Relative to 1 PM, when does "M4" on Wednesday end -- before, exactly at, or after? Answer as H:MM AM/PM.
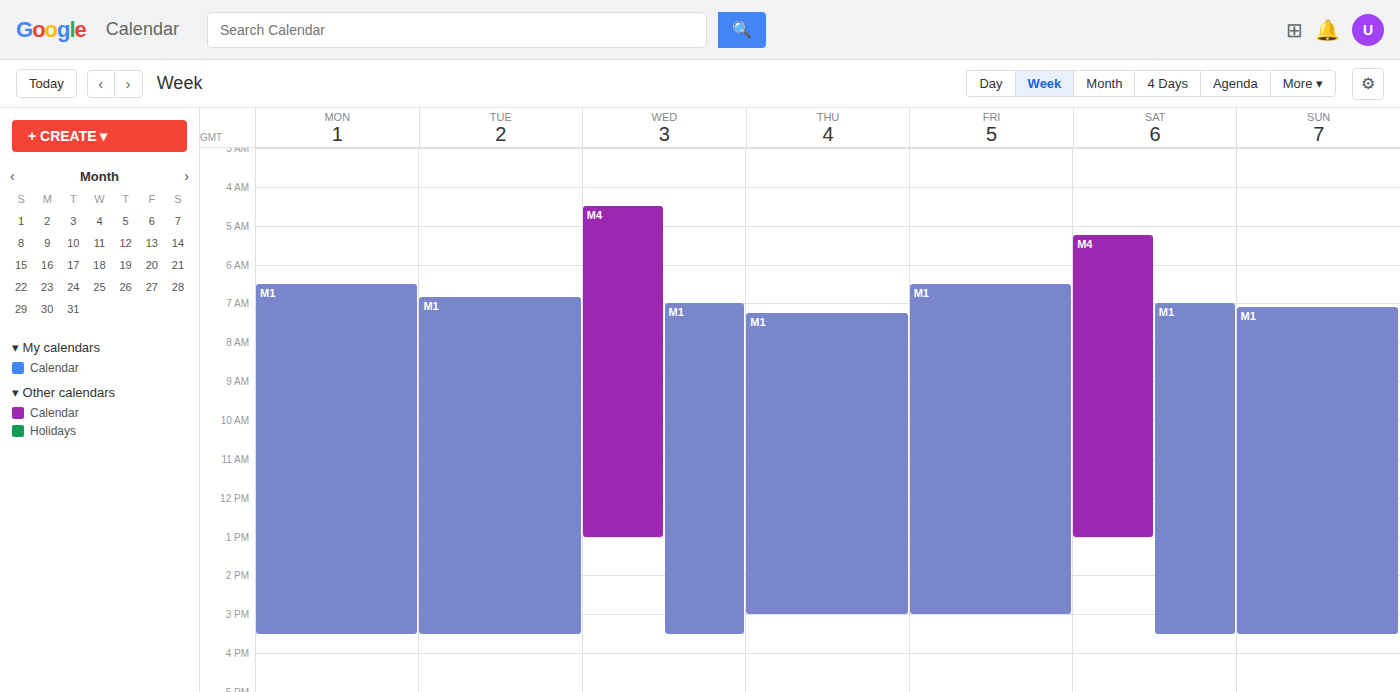
1:00 PM -- exactly at 1 PM, on the 1 PM line.